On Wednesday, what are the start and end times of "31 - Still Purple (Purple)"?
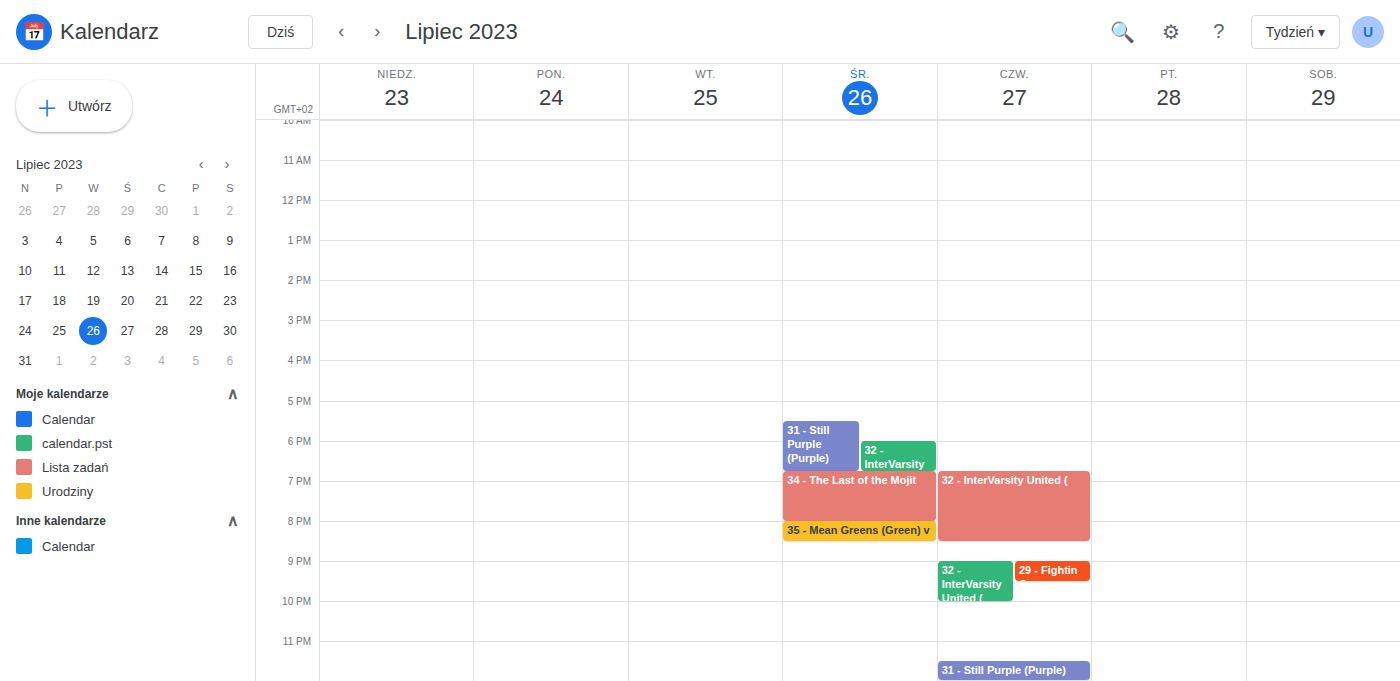
5:30 PM to 6:45 PM